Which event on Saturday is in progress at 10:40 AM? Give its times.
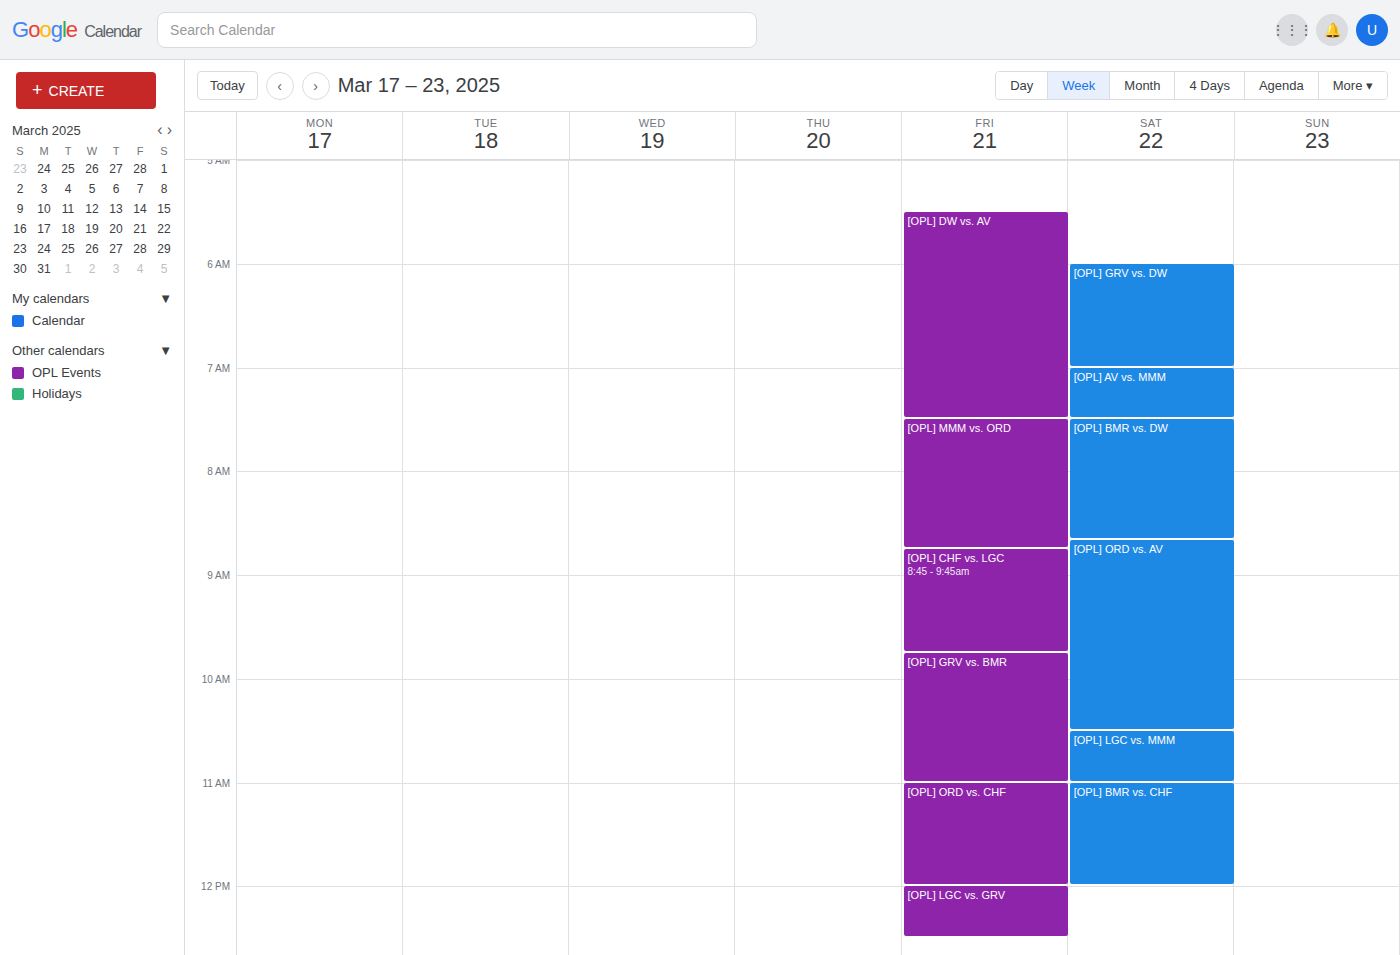
"[OPL] LGC vs. MMM", 10:30 AM to 11:00 AM